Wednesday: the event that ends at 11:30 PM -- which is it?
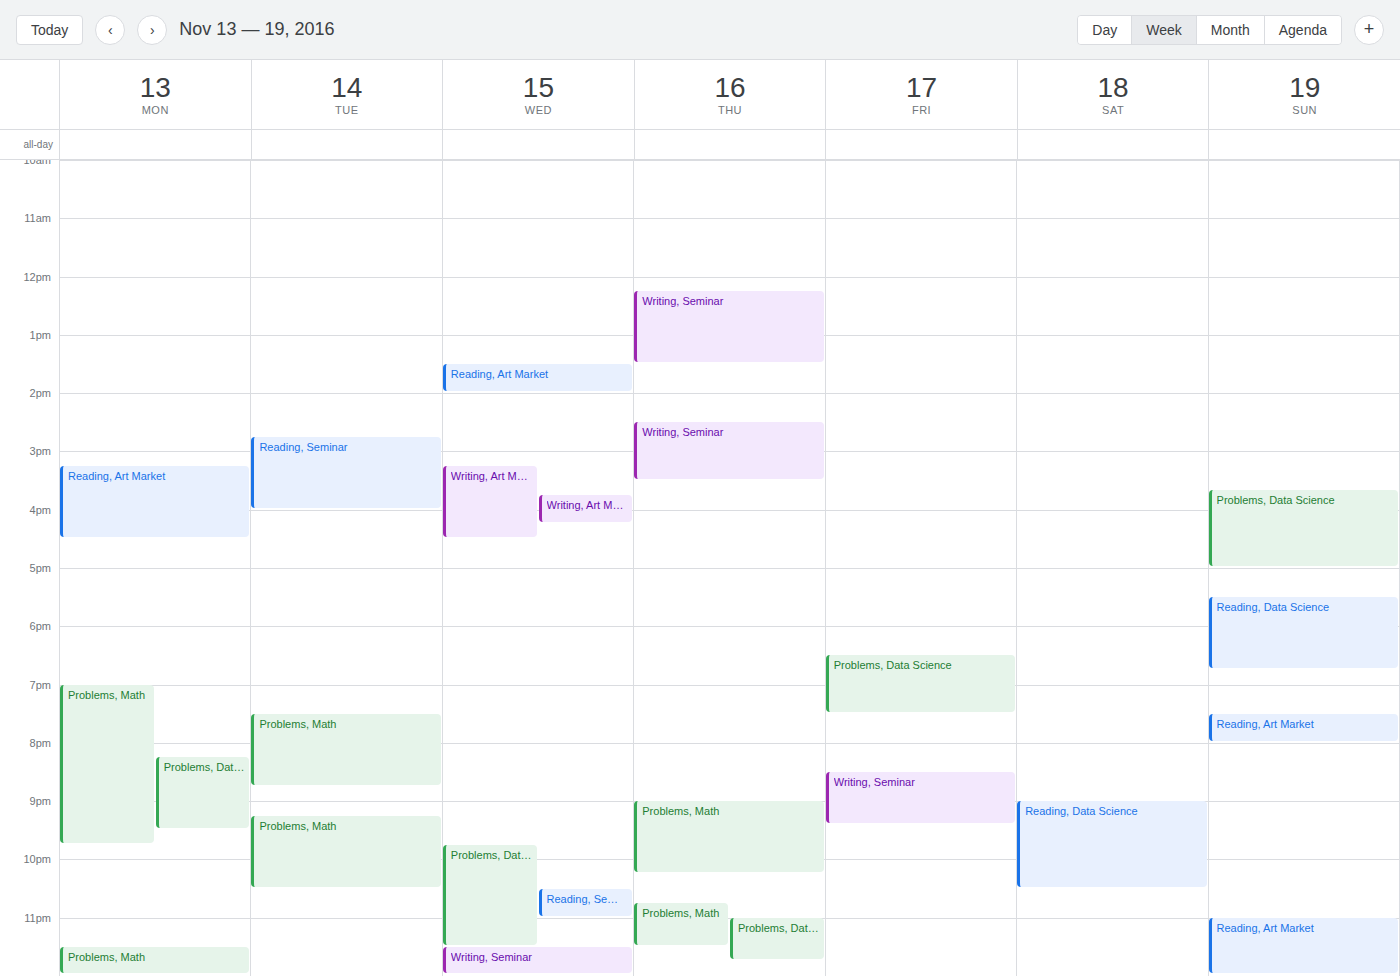
"Problems, Data Science"